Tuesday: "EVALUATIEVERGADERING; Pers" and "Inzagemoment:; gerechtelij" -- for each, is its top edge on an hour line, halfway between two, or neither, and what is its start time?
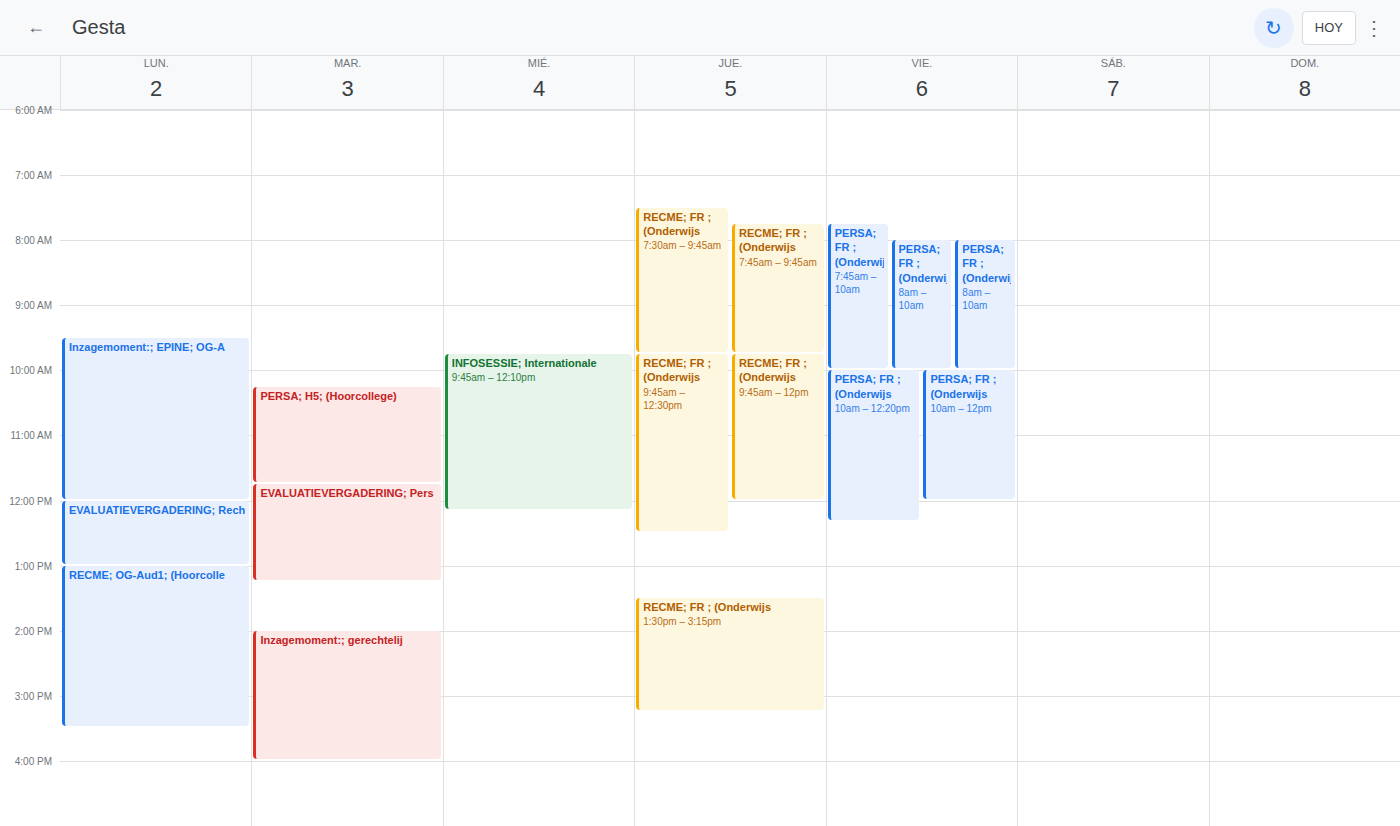
"EVALUATIEVERGADERING; Pers": 11:45 AM, neither: three quarters of the way from the 11 AM line to the 12 PM line. "Inzagemoment:; gerechtelij": 2:00 PM, exactly on the 2 PM line.